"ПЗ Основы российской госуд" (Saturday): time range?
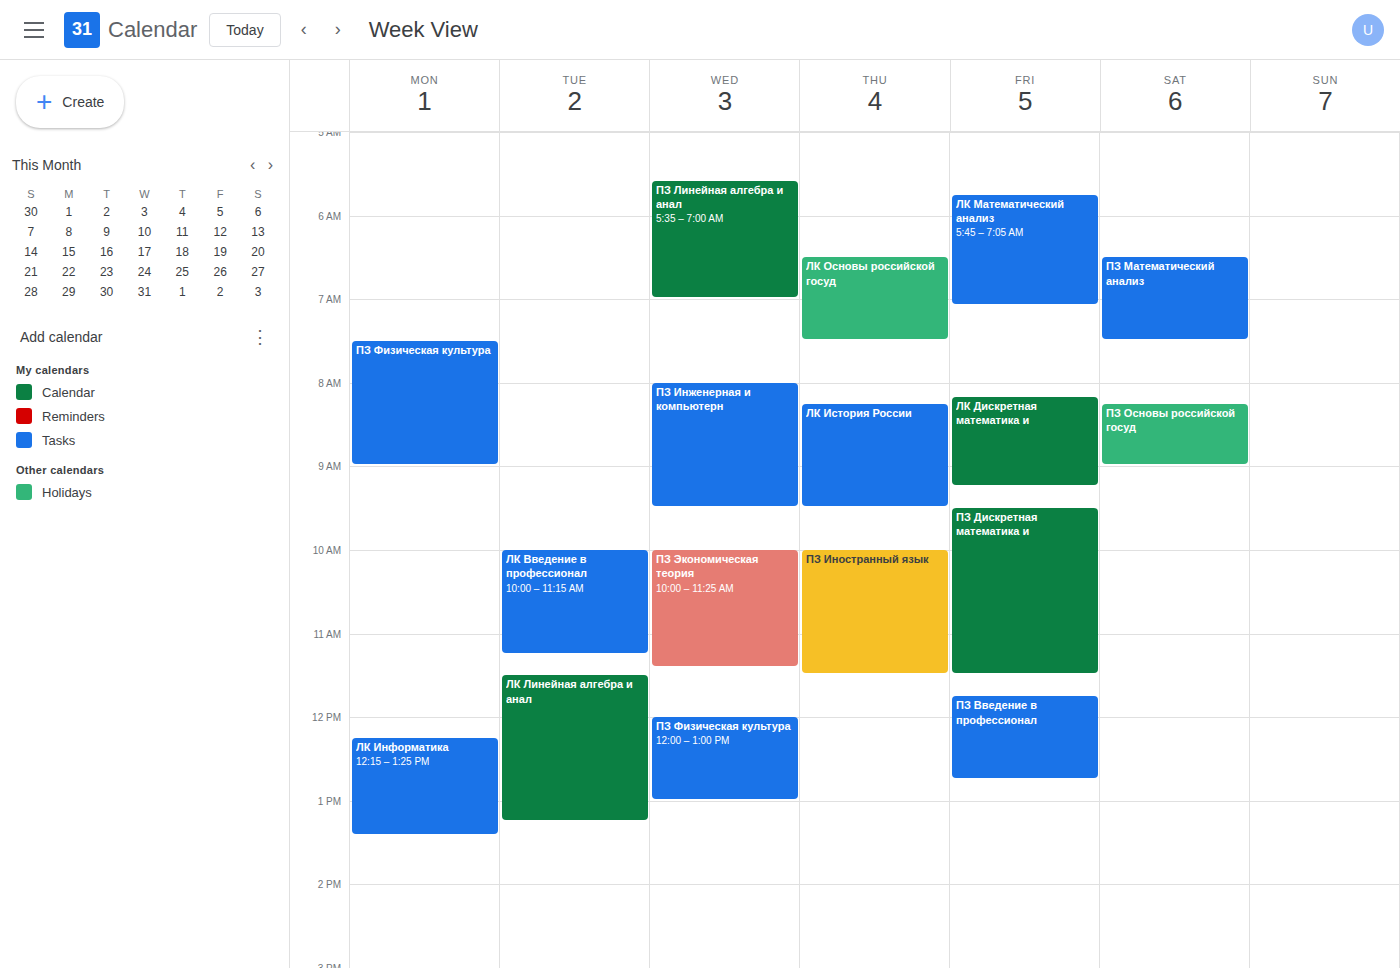
8:15 AM to 9:00 AM